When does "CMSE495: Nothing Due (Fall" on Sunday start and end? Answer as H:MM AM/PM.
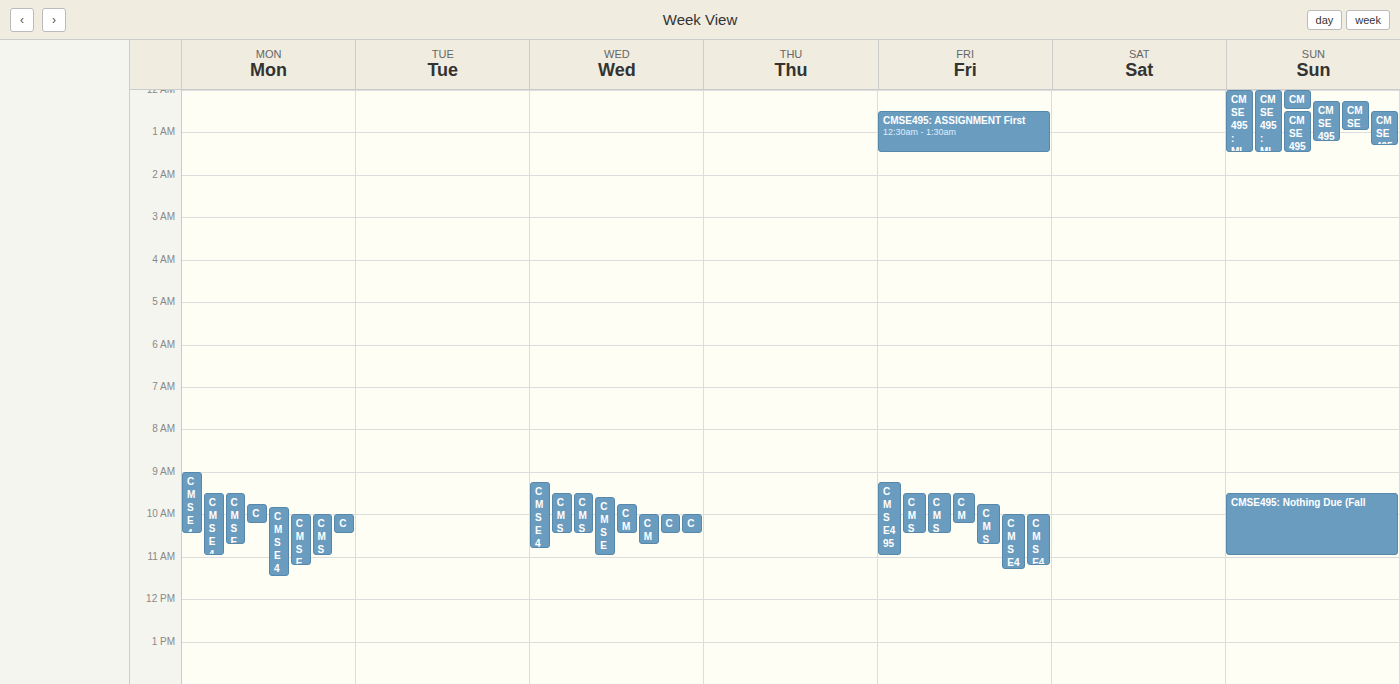
9:30 AM to 11:00 AM